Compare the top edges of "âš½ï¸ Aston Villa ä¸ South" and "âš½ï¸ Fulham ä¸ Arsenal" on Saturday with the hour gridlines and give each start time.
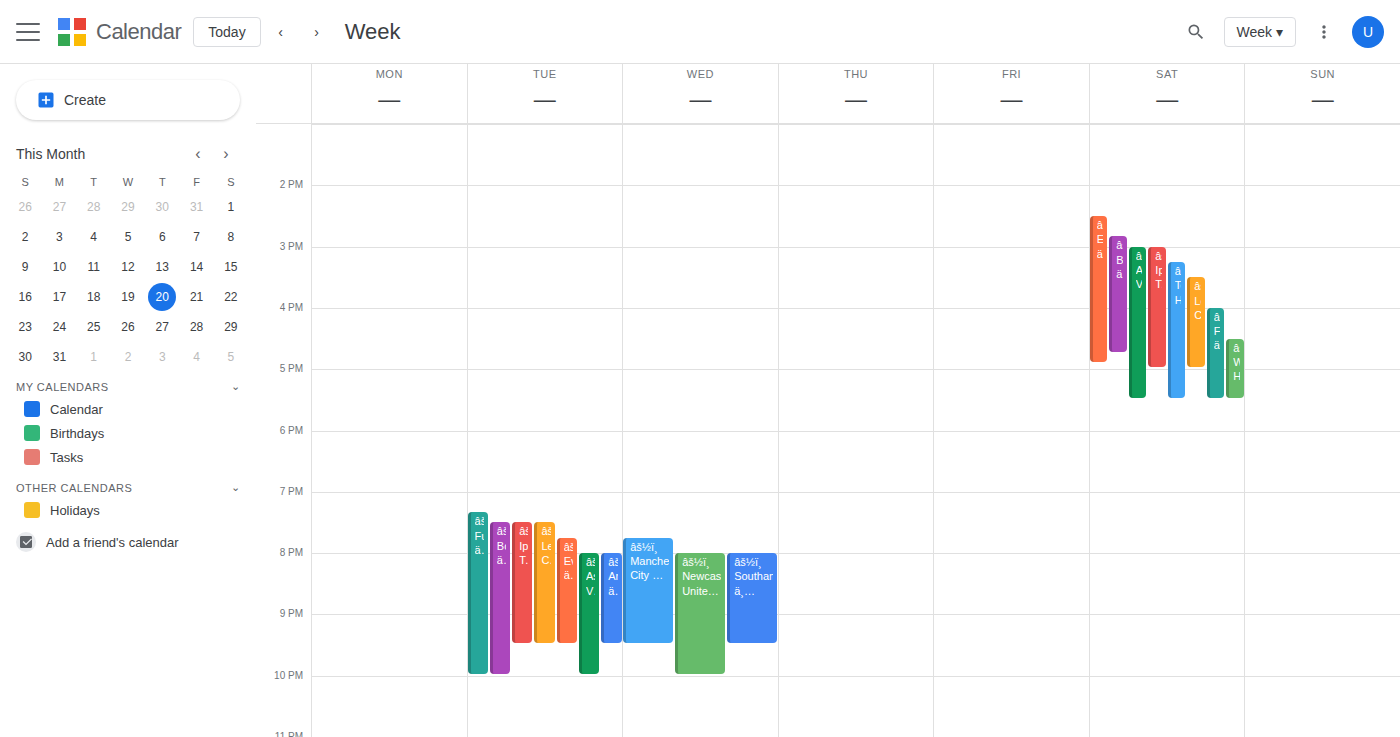
"âš½ï¸ Aston Villa ä¸ South": 3:00 PM, exactly on the 3 PM line. "âš½ï¸ Fulham ä¸ Arsenal": 4:00 PM, exactly on the 4 PM line.